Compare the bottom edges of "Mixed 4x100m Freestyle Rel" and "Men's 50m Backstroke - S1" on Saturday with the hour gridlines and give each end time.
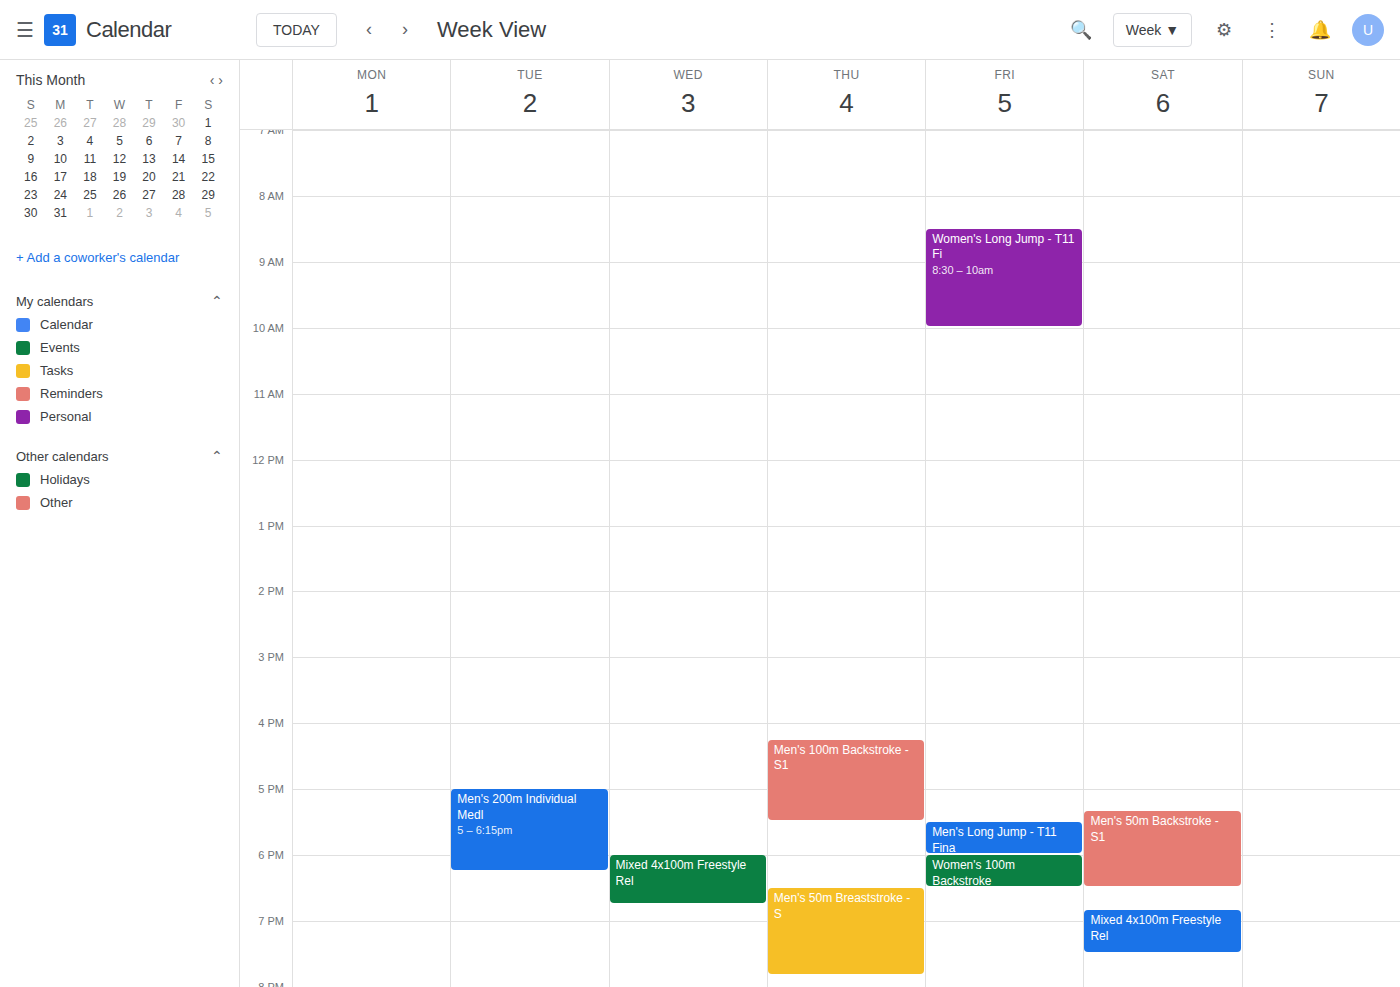
"Mixed 4x100m Freestyle Rel": 7:30 PM, halfway between the 7 PM and 8 PM lines. "Men's 50m Backstroke - S1": 6:30 PM, halfway between the 6 PM and 7 PM lines.